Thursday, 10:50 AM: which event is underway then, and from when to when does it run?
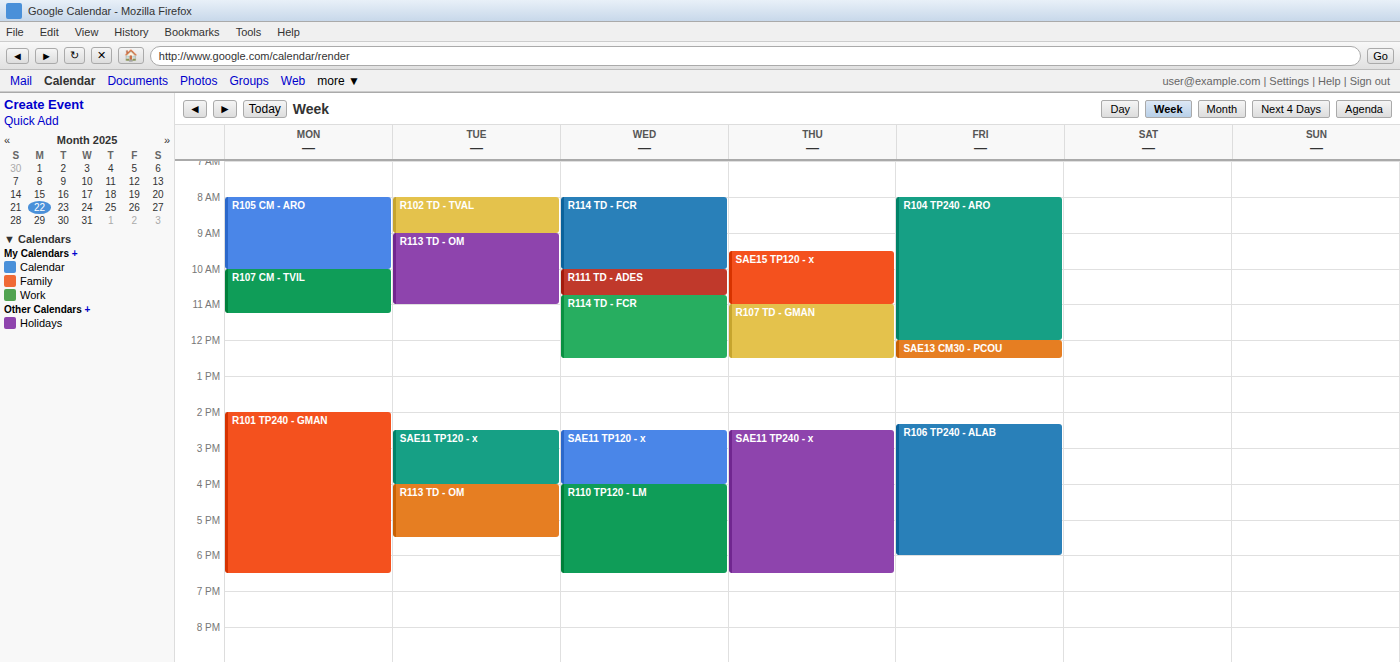
"SAE15 TP120 - x", 9:30 AM to 11:00 AM